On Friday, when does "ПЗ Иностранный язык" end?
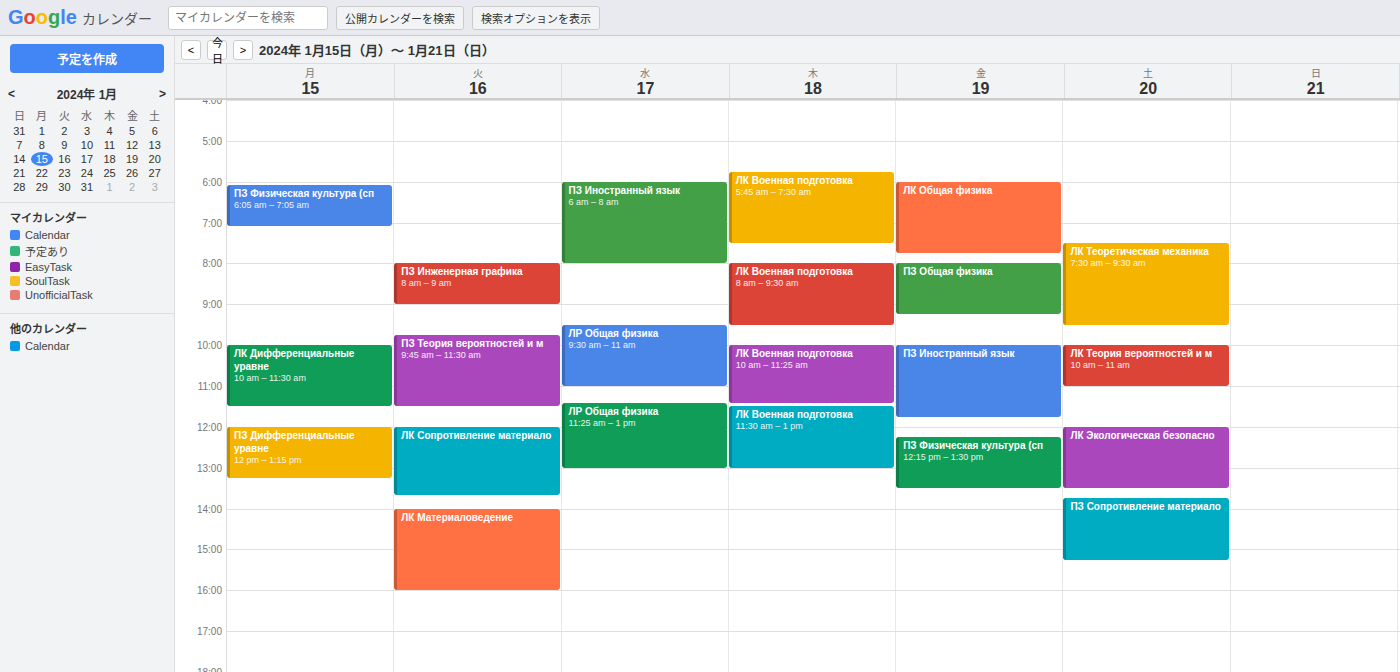
11:45 AM